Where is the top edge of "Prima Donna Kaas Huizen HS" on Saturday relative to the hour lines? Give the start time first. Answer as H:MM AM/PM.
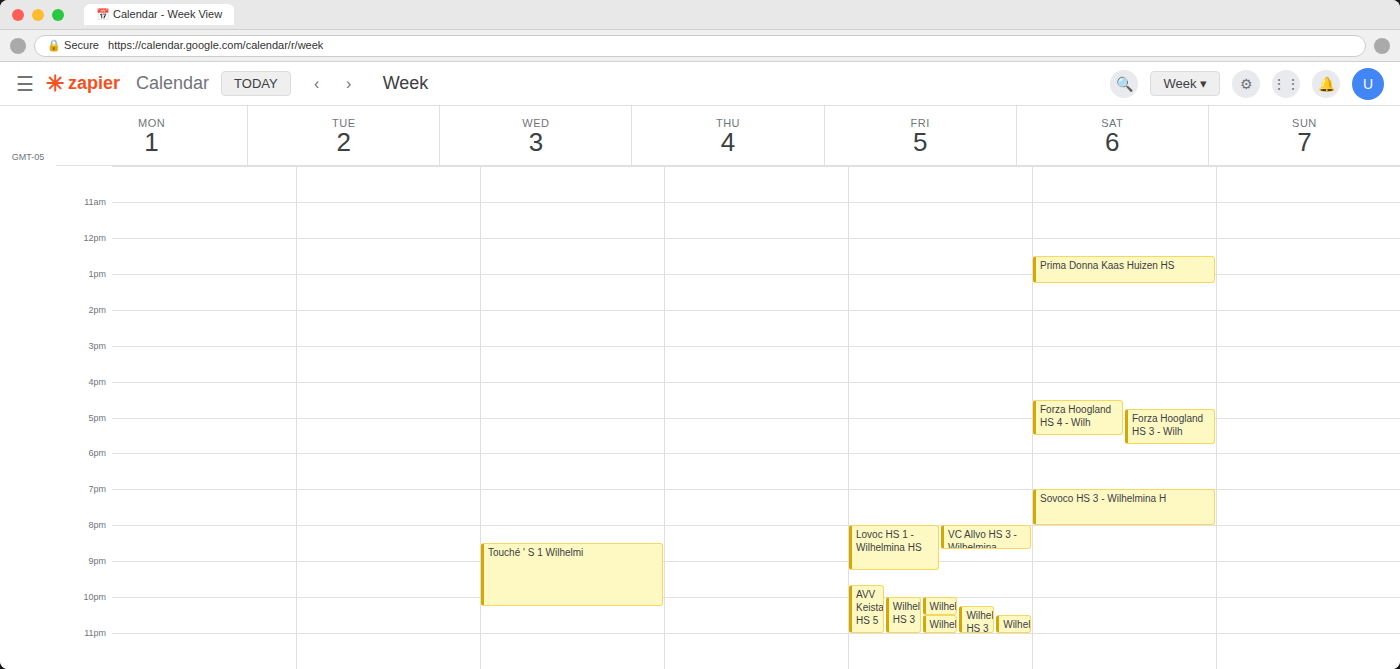
12:30 PM -- halfway between the 12 PM and 1 PM lines.